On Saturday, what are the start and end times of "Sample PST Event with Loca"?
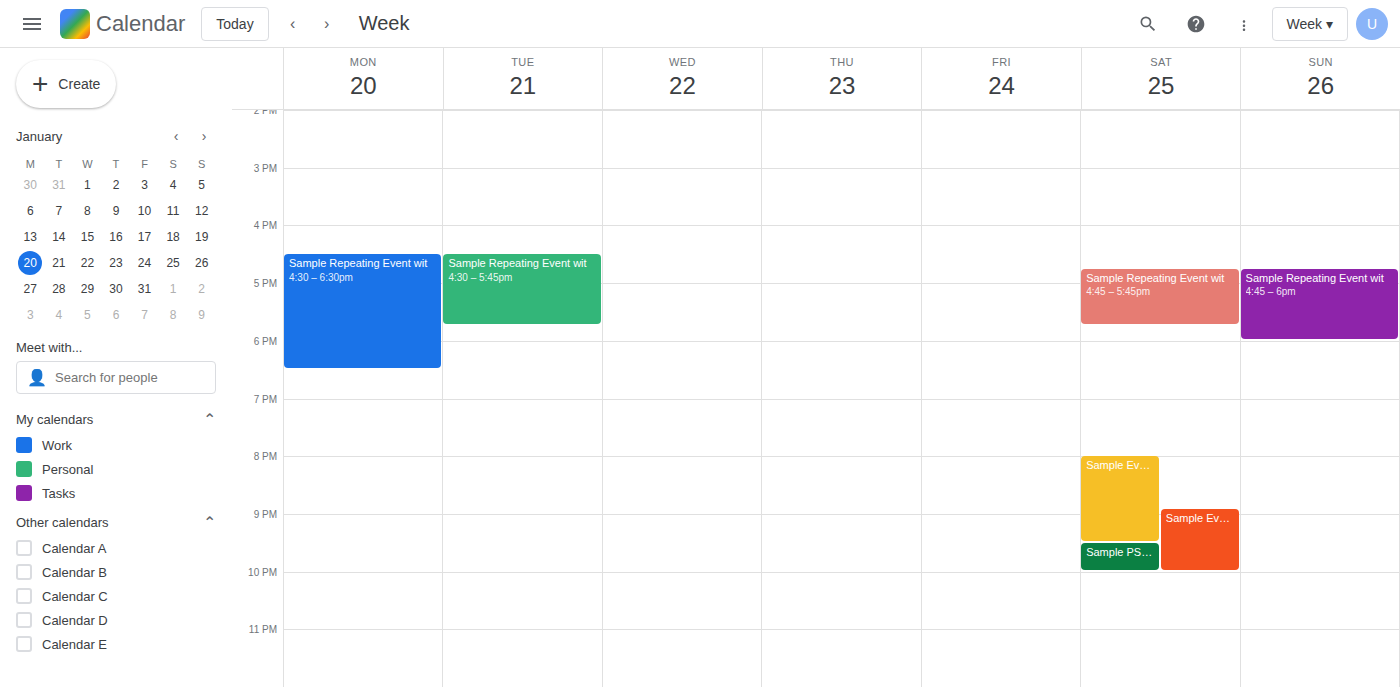
9:30 PM to 10:00 PM